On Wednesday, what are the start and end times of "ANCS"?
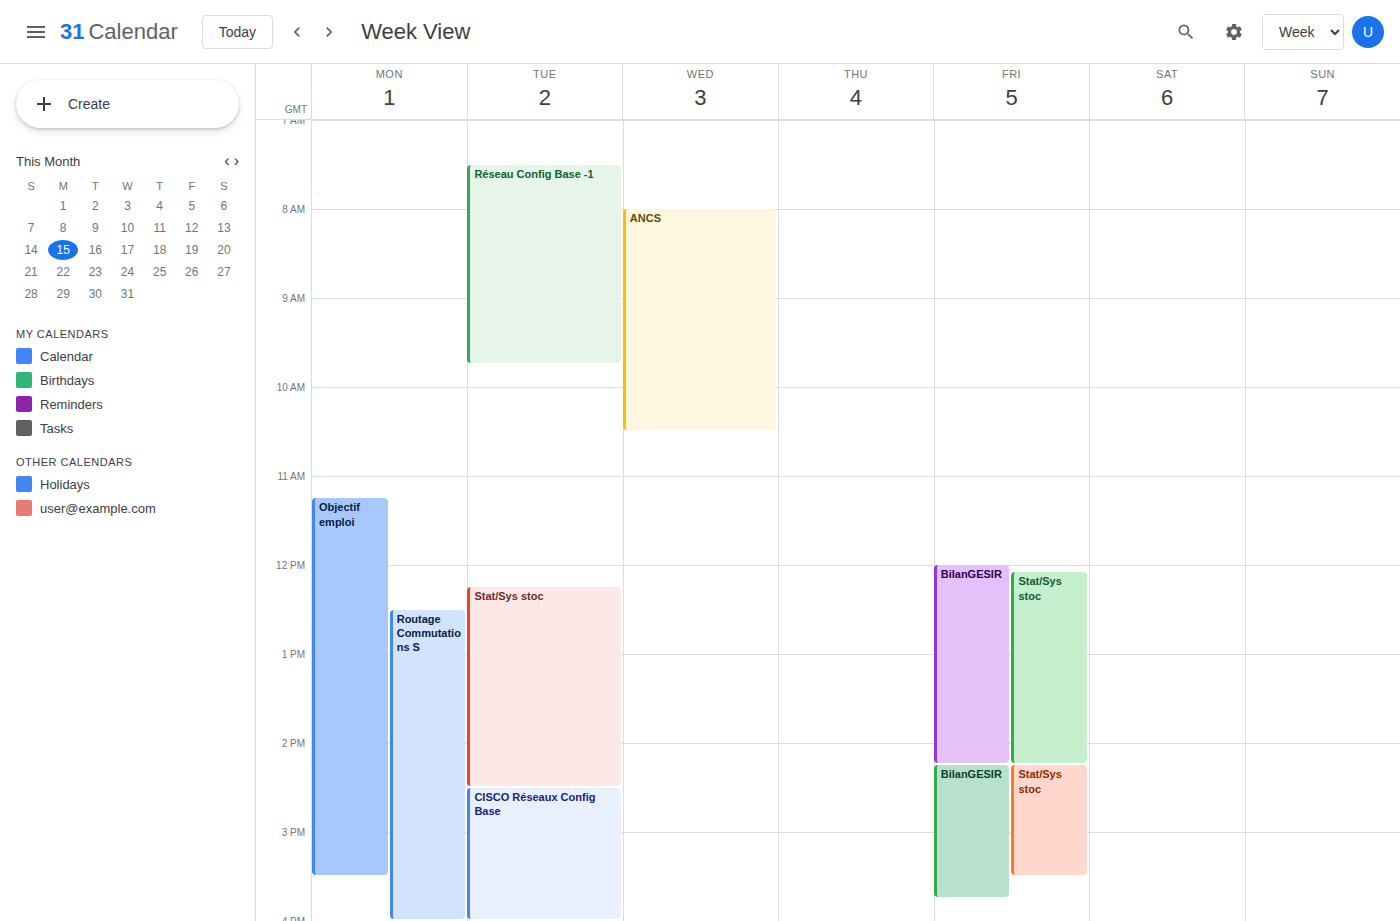
08:00 to 10:30